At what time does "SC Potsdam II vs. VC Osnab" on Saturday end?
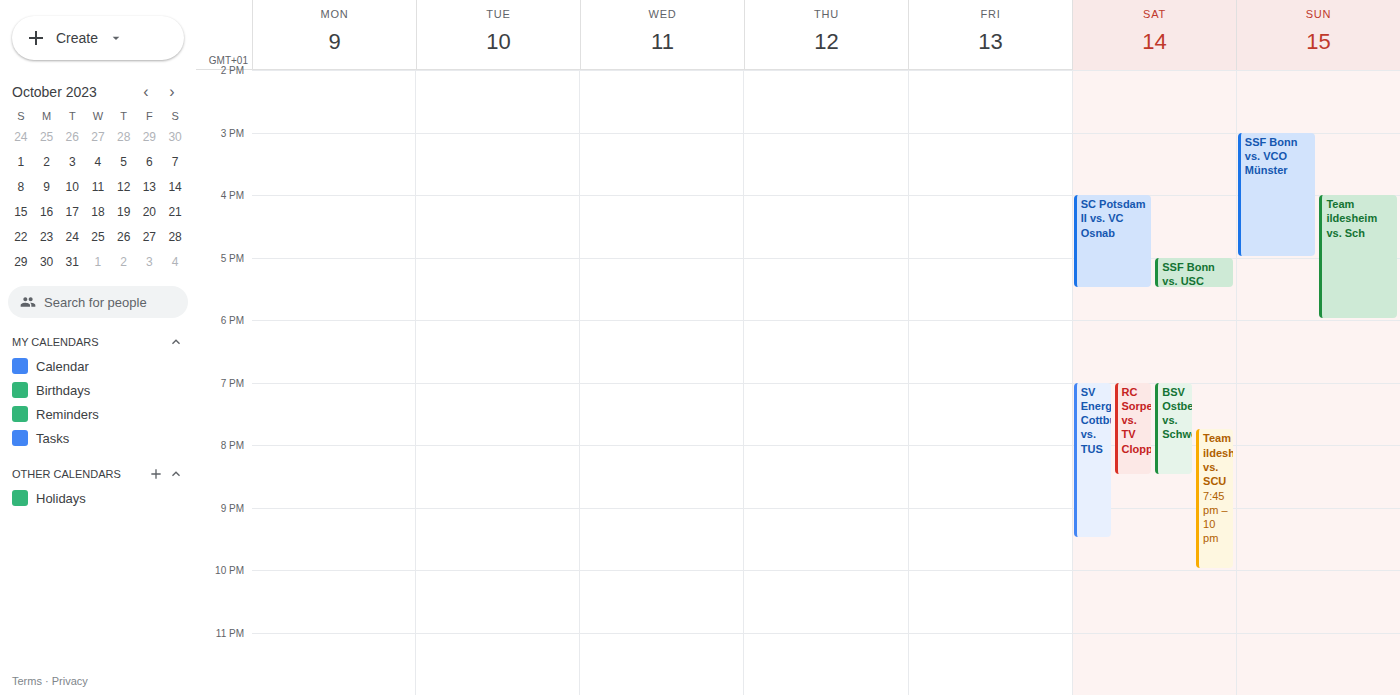
17:30